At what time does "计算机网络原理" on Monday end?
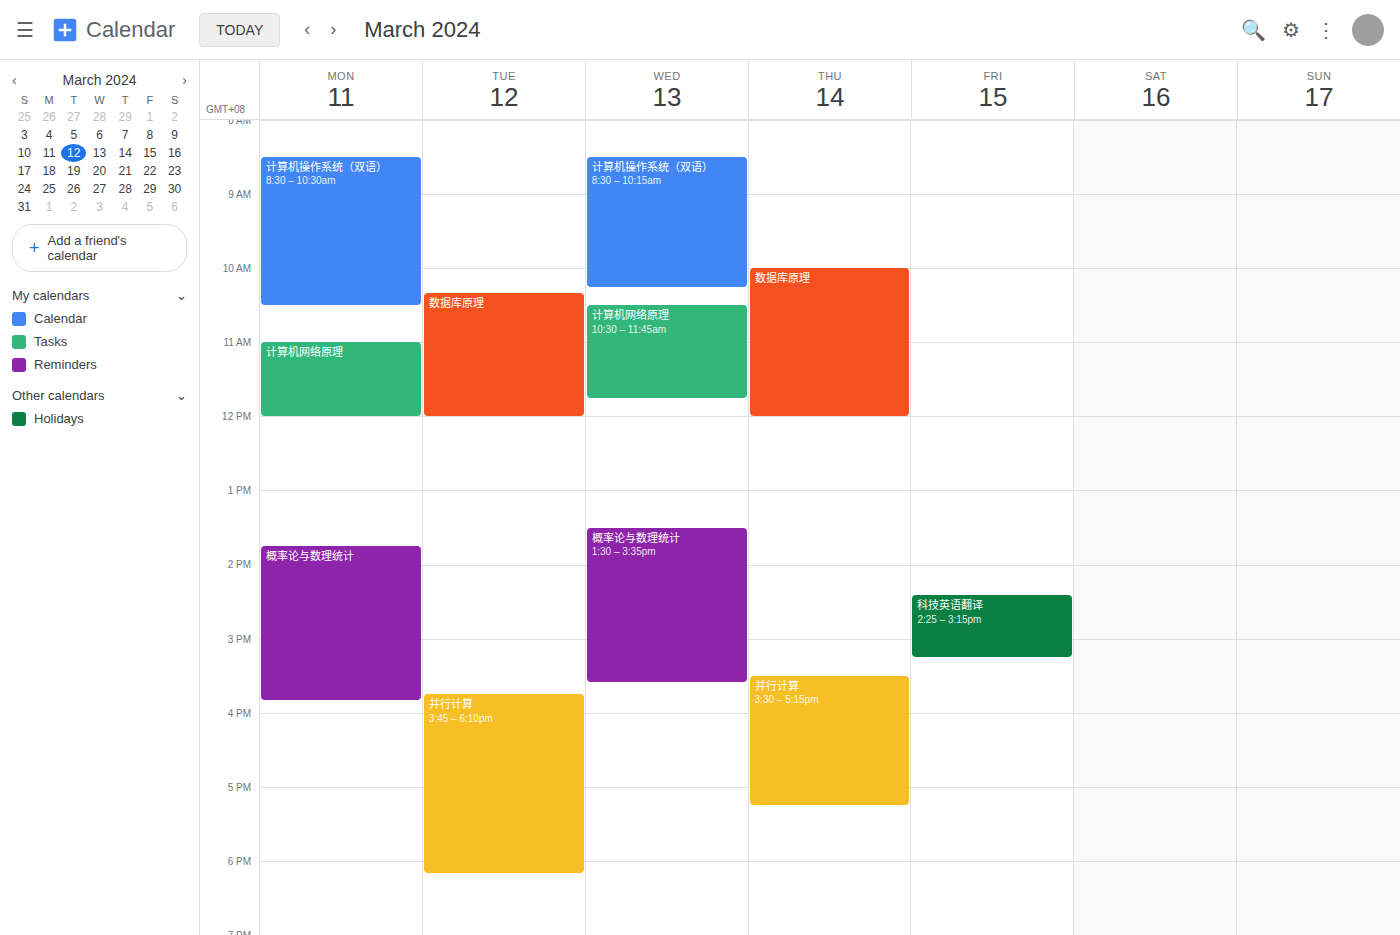
12:00 PM